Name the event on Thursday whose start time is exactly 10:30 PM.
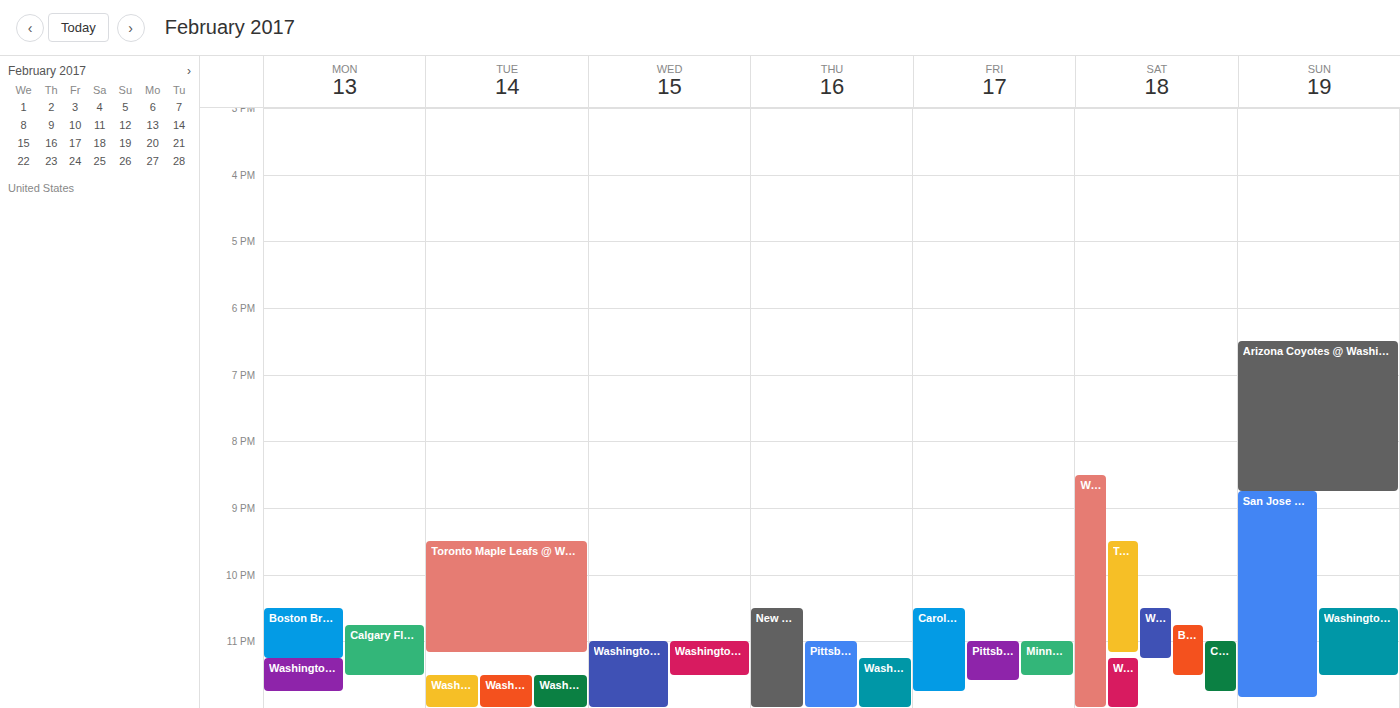
"New York Islanders @ Washi"